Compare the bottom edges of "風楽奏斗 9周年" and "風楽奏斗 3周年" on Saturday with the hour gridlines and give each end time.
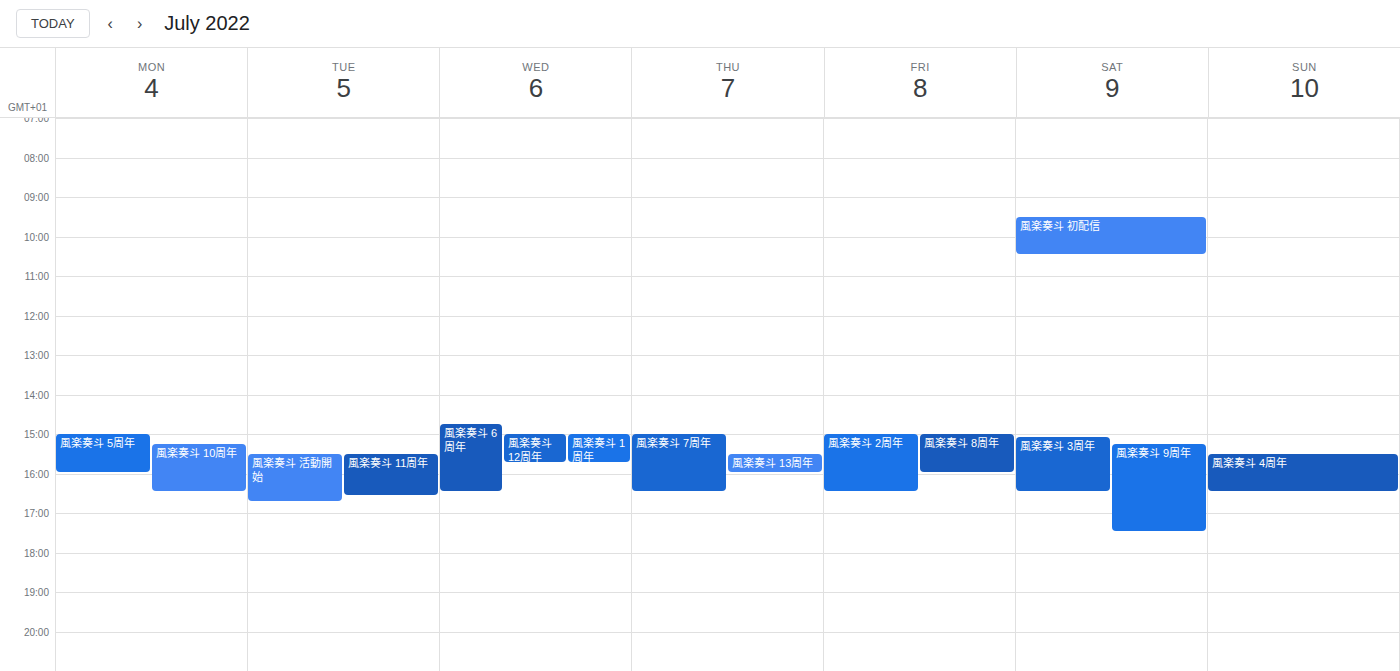
"風楽奏斗 9周年": 5:30 PM, halfway between the 5 PM and 6 PM lines. "風楽奏斗 3周年": 4:30 PM, halfway between the 4 PM and 5 PM lines.